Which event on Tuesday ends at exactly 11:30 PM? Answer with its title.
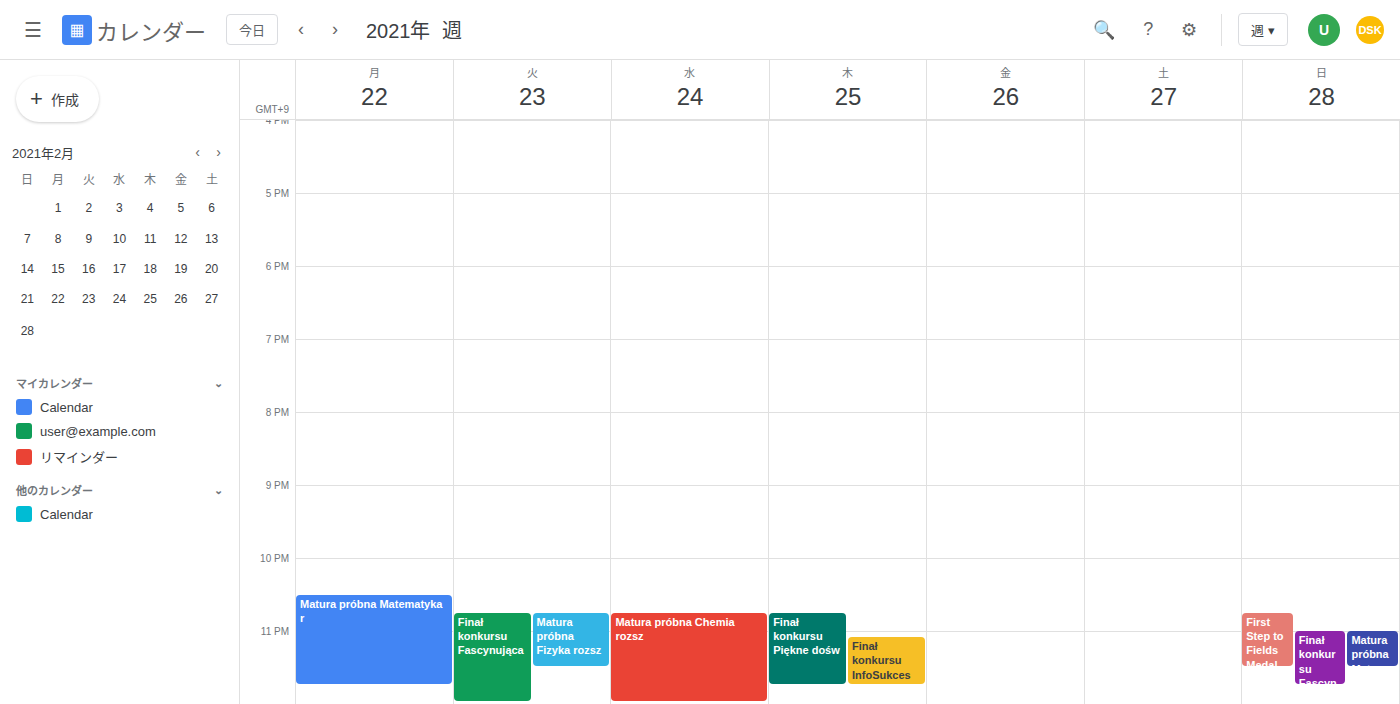
"Matura próbna Fizyka rozsz"